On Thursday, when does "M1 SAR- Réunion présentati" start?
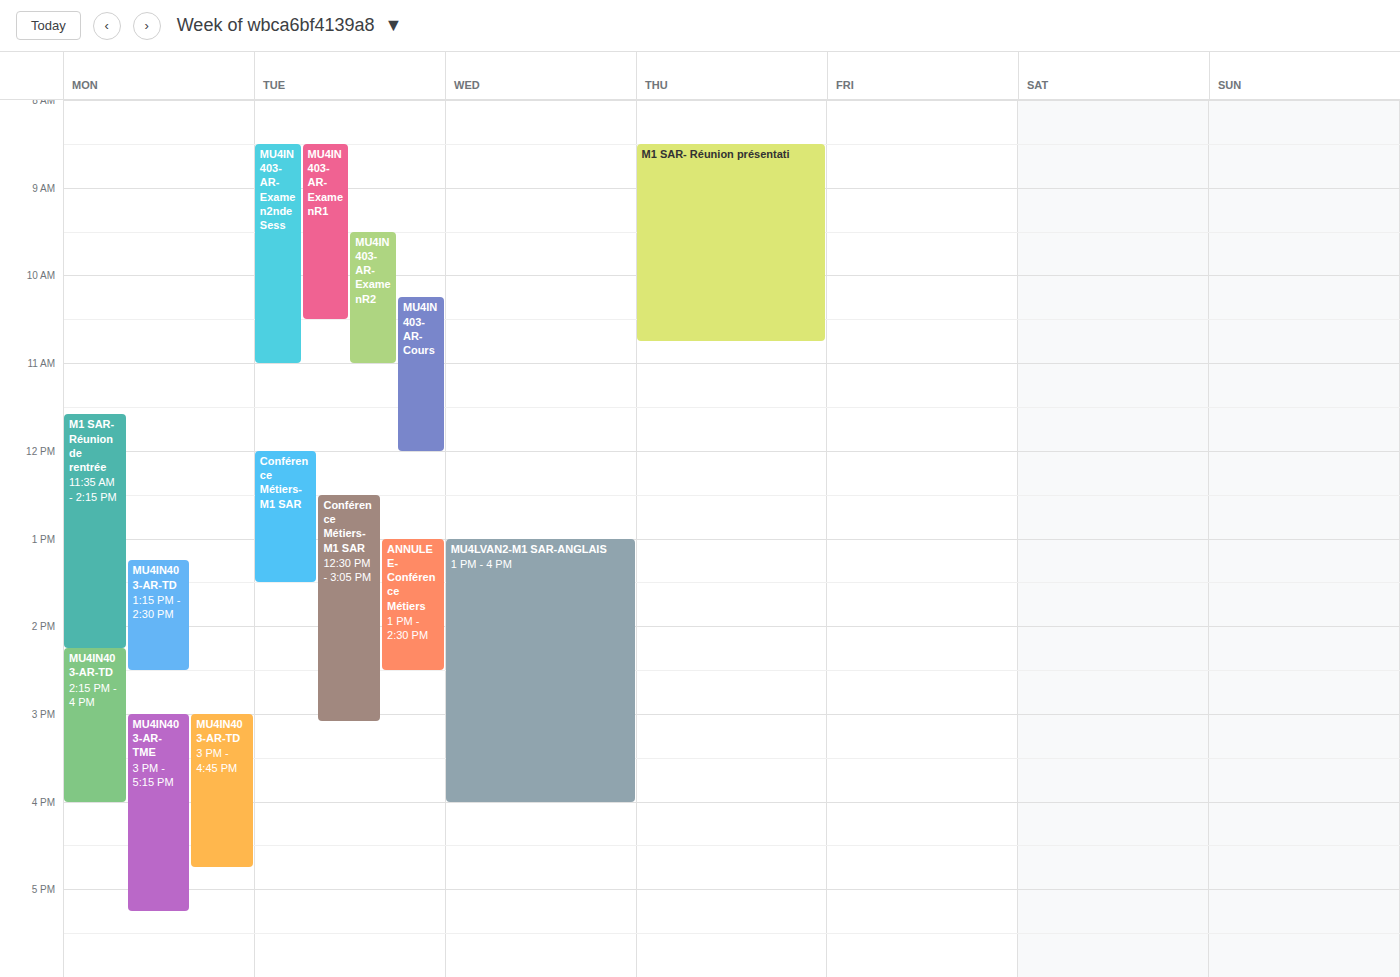
8:30 AM